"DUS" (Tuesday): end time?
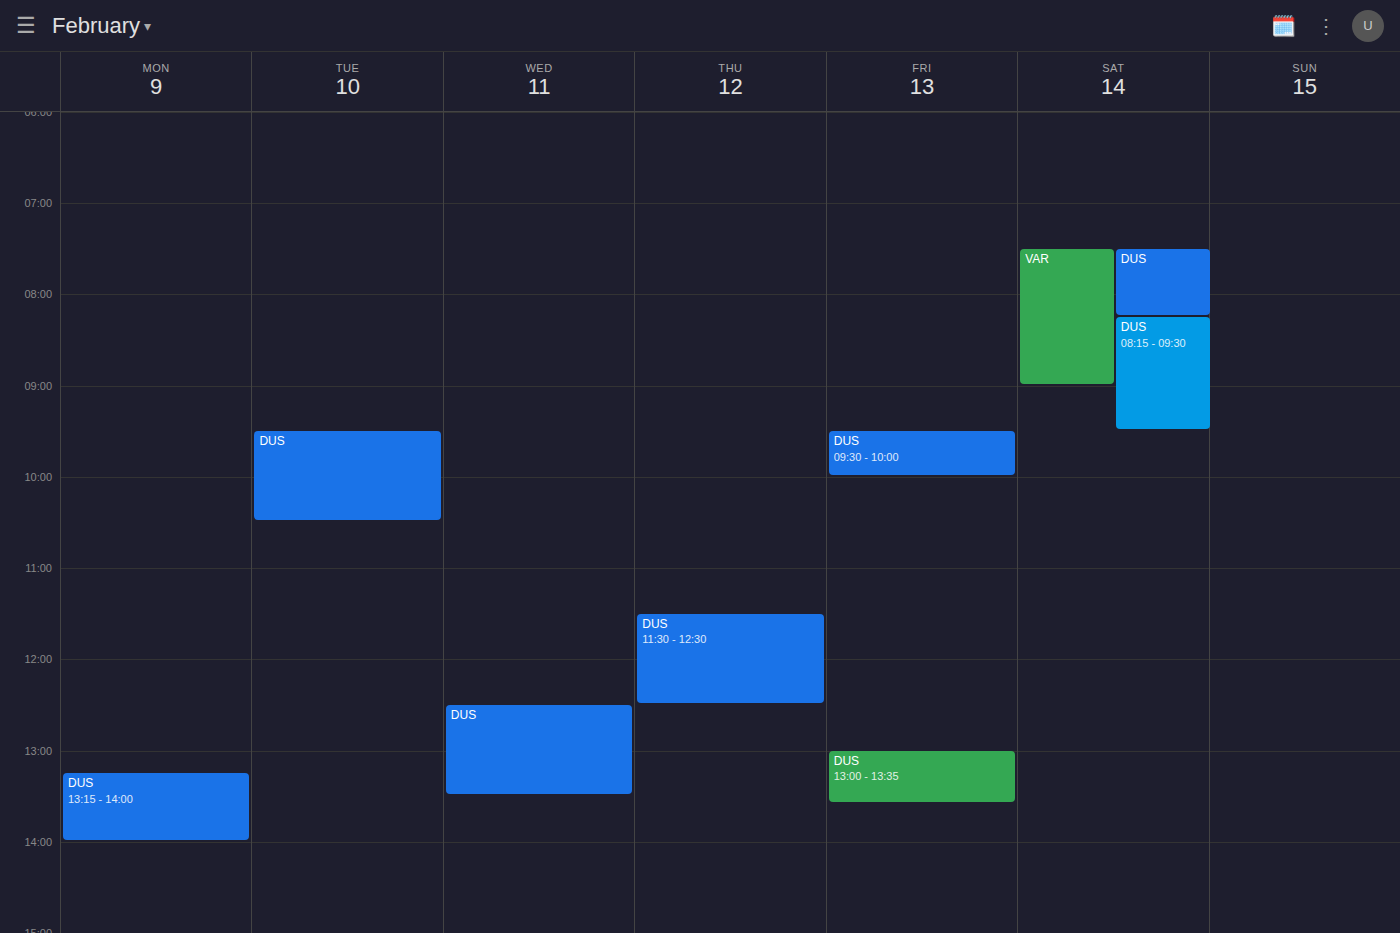
10:30 AM